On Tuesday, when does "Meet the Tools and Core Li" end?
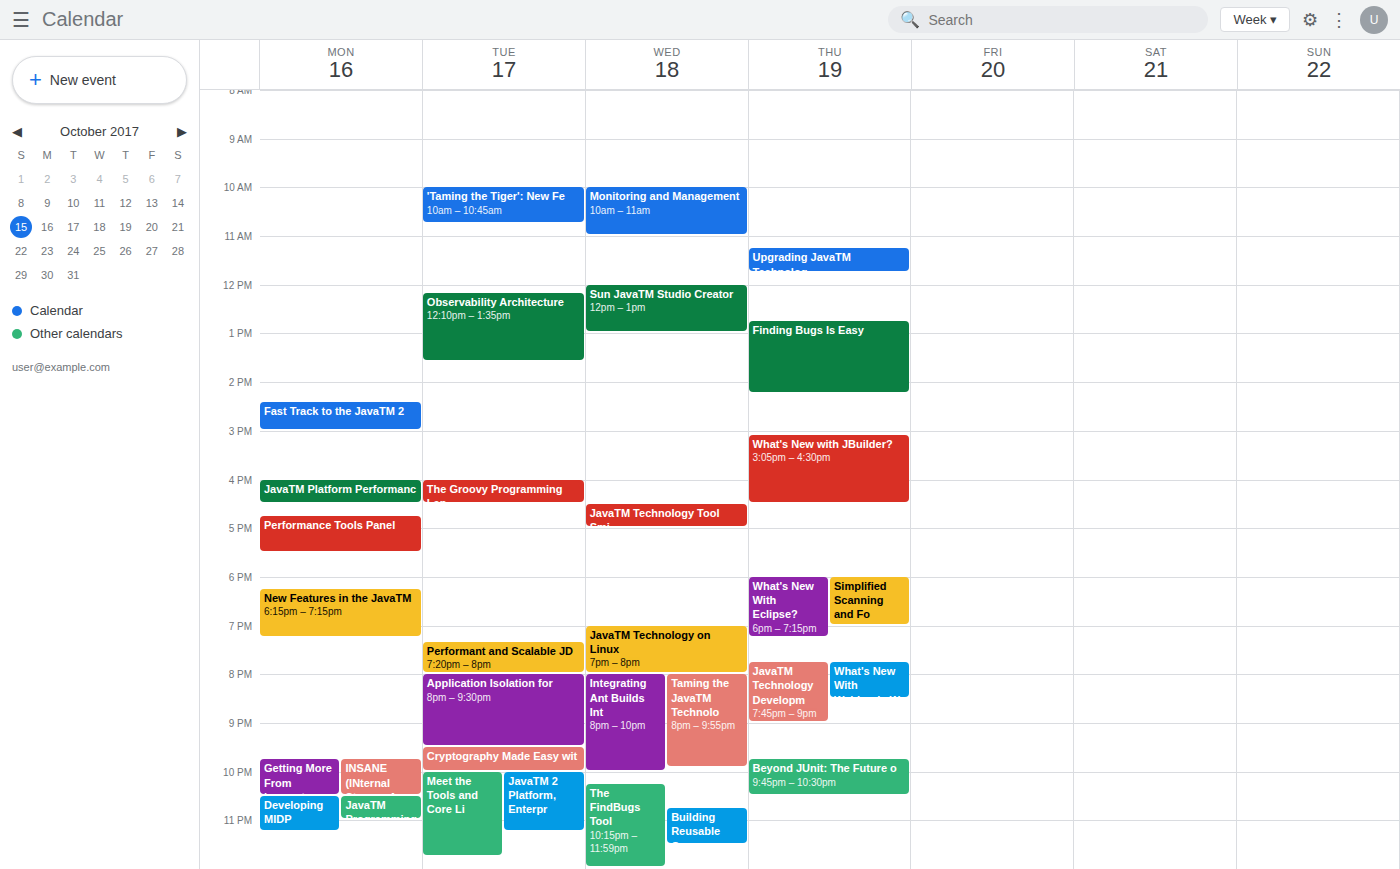
11:45 PM